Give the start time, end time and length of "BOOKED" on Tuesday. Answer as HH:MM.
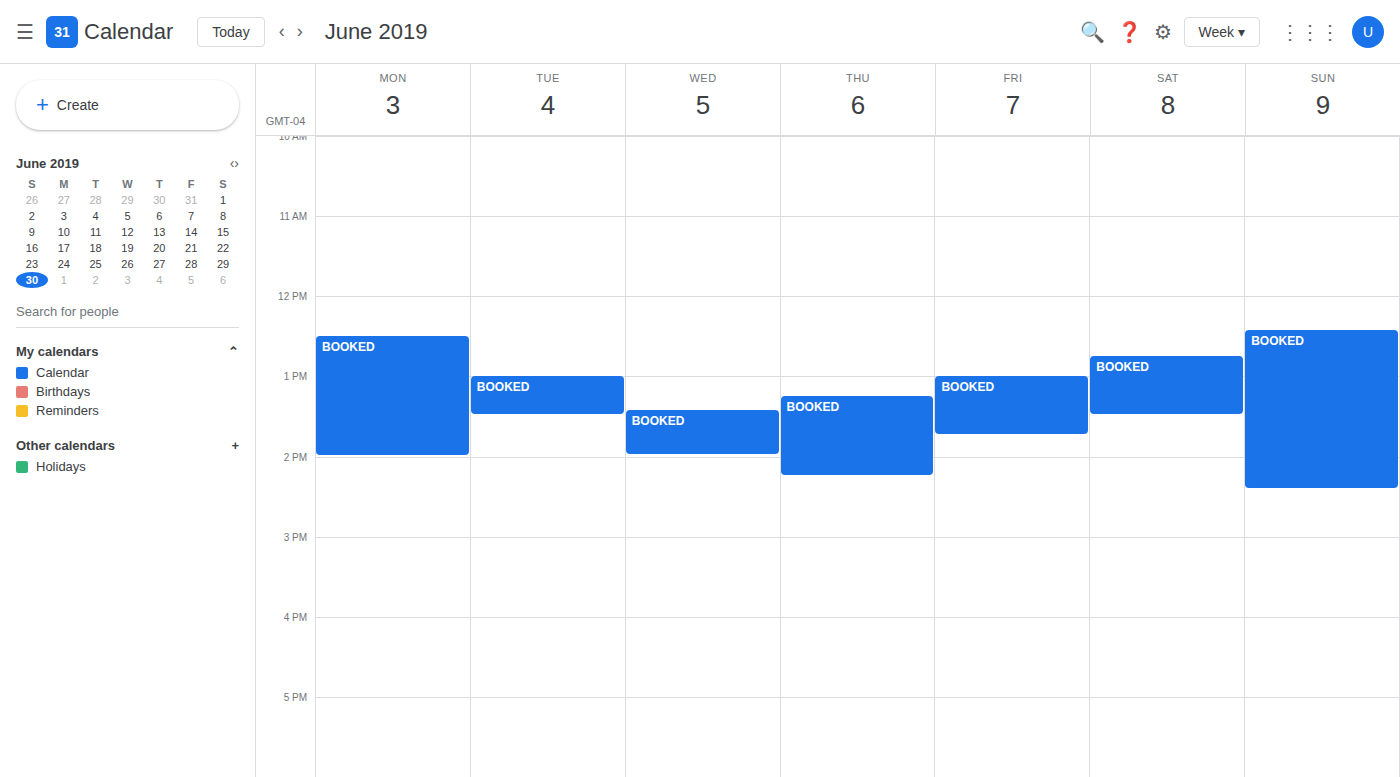
13:00 to 13:30, 30 minutes